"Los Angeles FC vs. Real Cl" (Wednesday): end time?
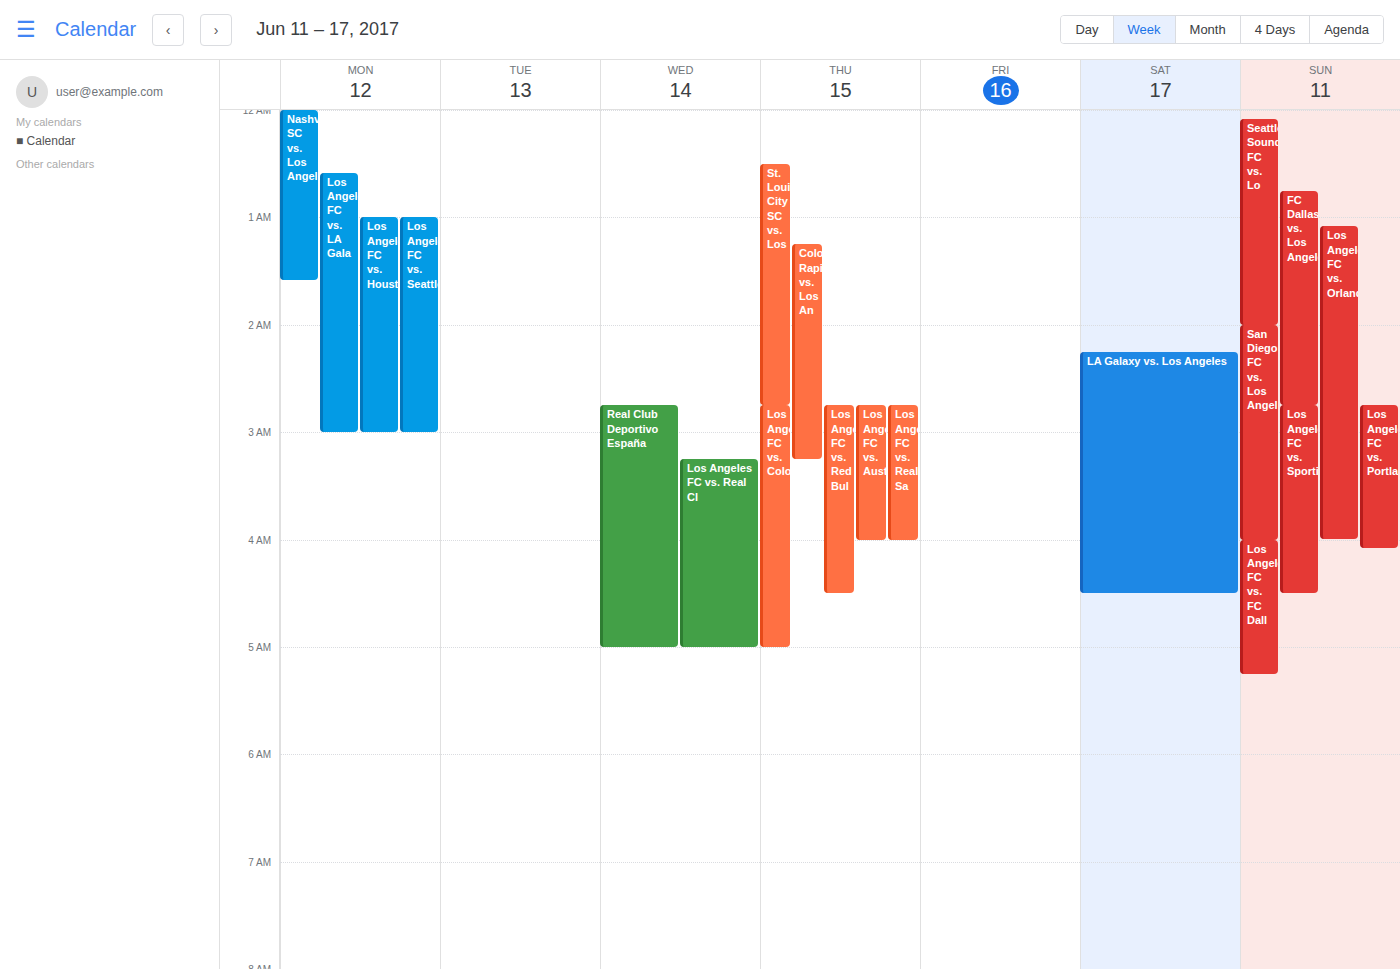
5:00 AM